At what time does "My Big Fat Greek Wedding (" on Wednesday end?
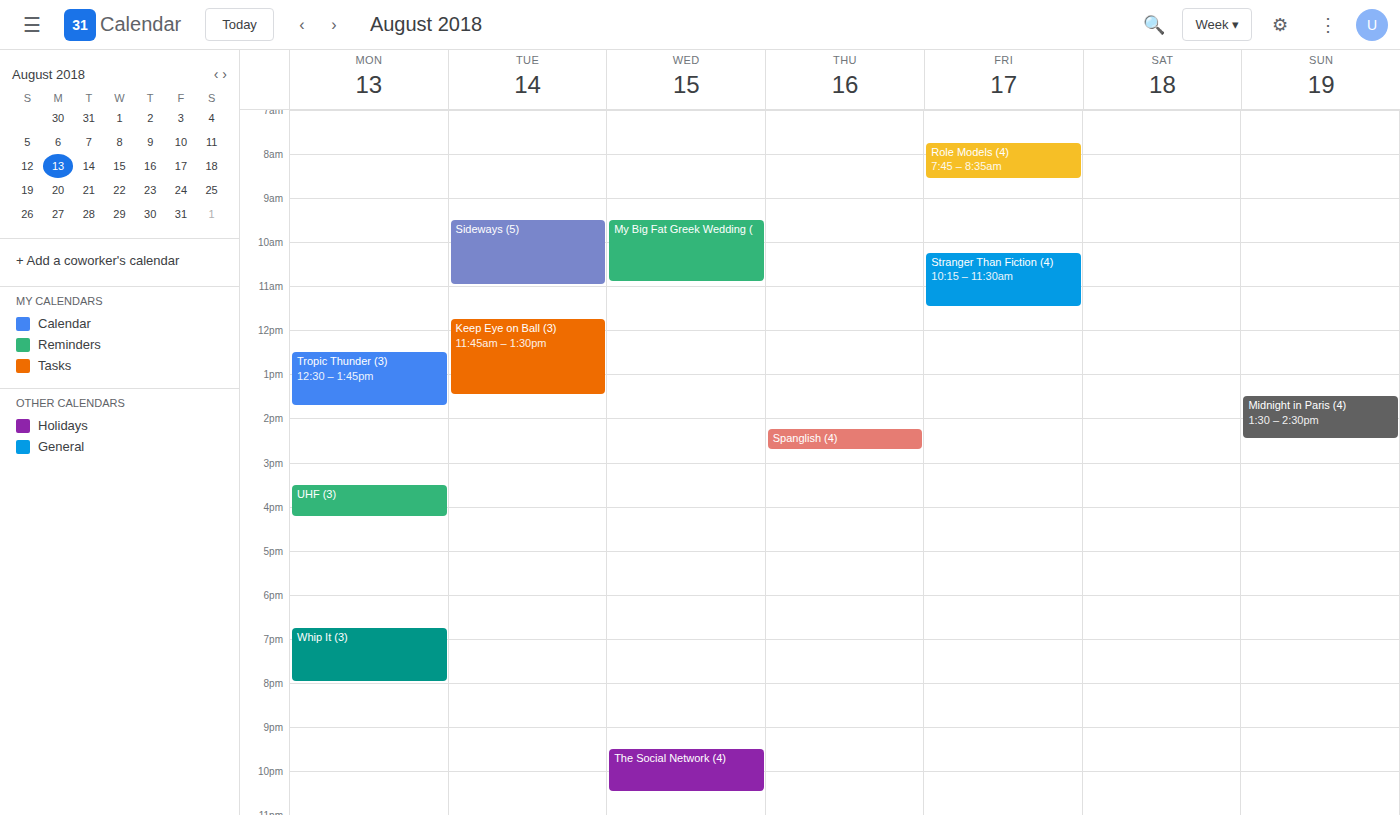
10:55 AM